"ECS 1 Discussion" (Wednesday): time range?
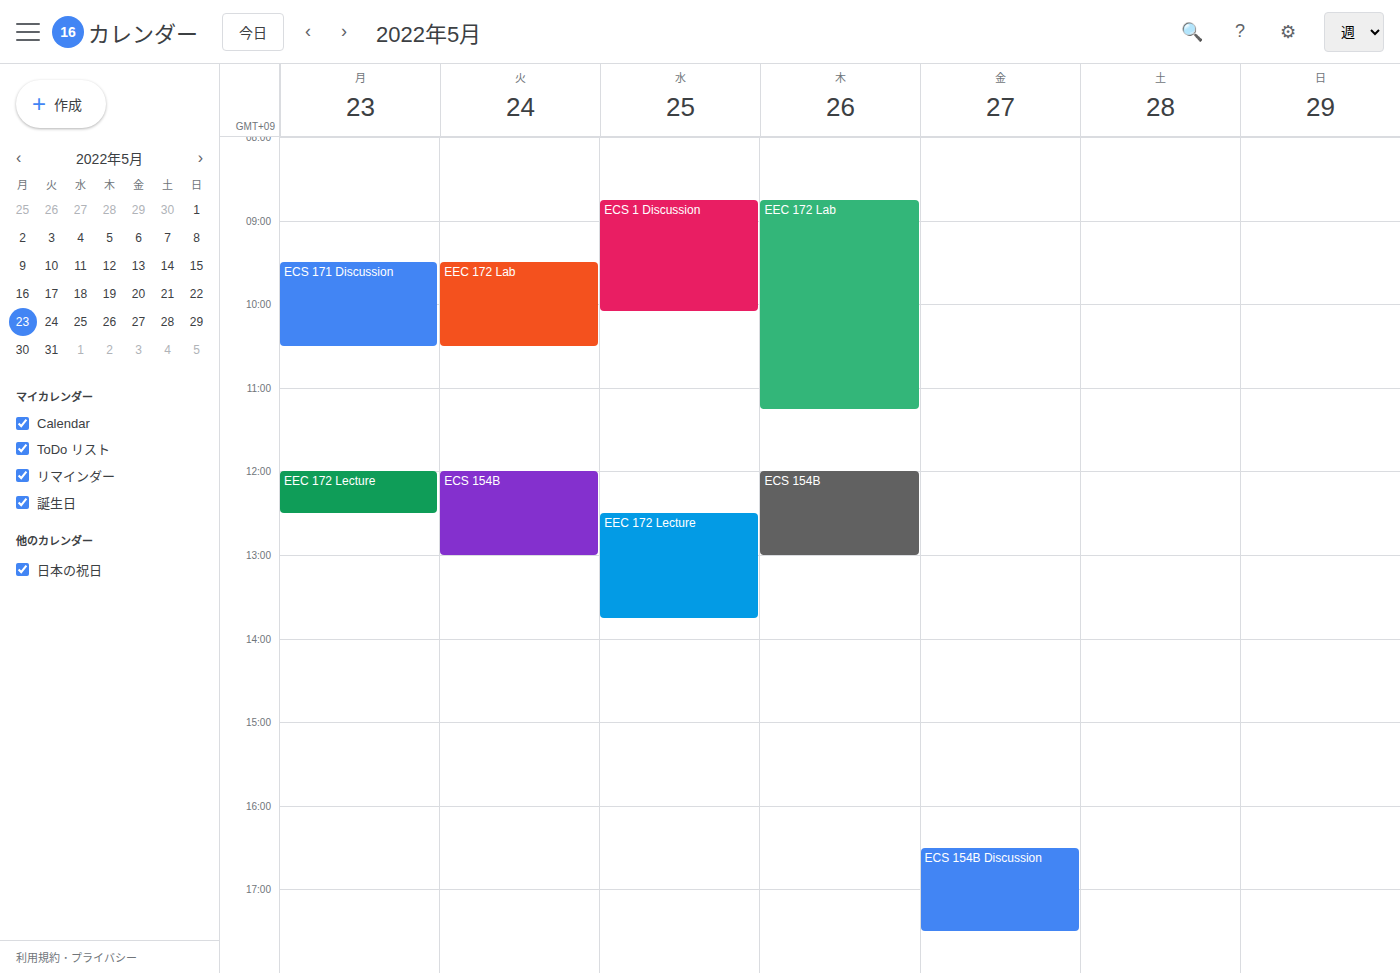
8:45 AM to 10:05 AM